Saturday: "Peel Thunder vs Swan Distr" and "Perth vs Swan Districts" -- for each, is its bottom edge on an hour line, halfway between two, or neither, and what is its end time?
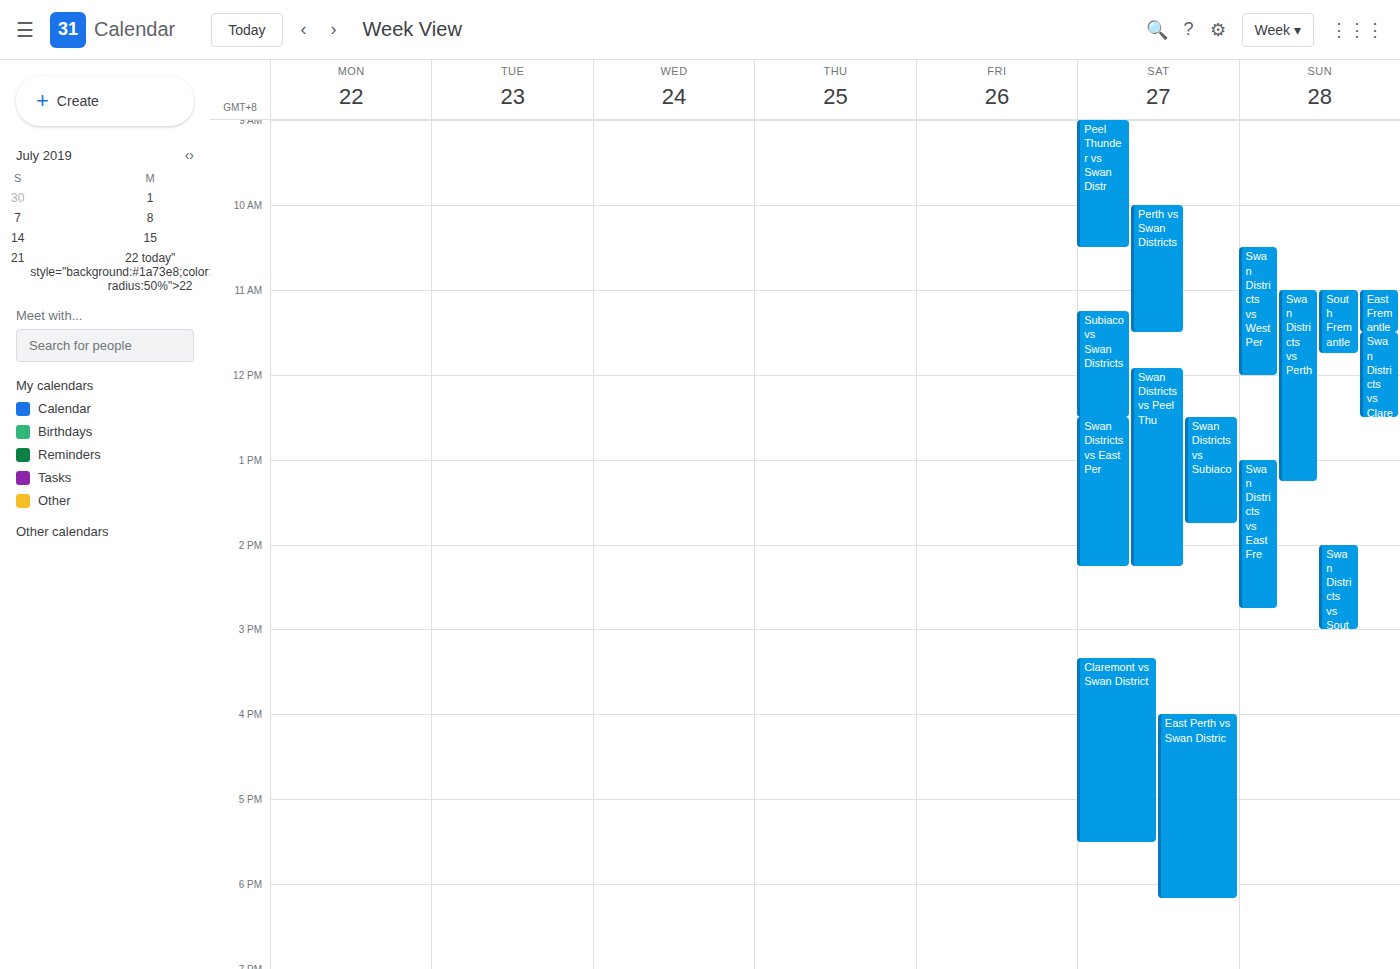
"Peel Thunder vs Swan Distr": 10:30 AM, halfway between the 10 AM and 11 AM lines. "Perth vs Swan Districts": 11:30 AM, halfway between the 11 AM and 12 PM lines.